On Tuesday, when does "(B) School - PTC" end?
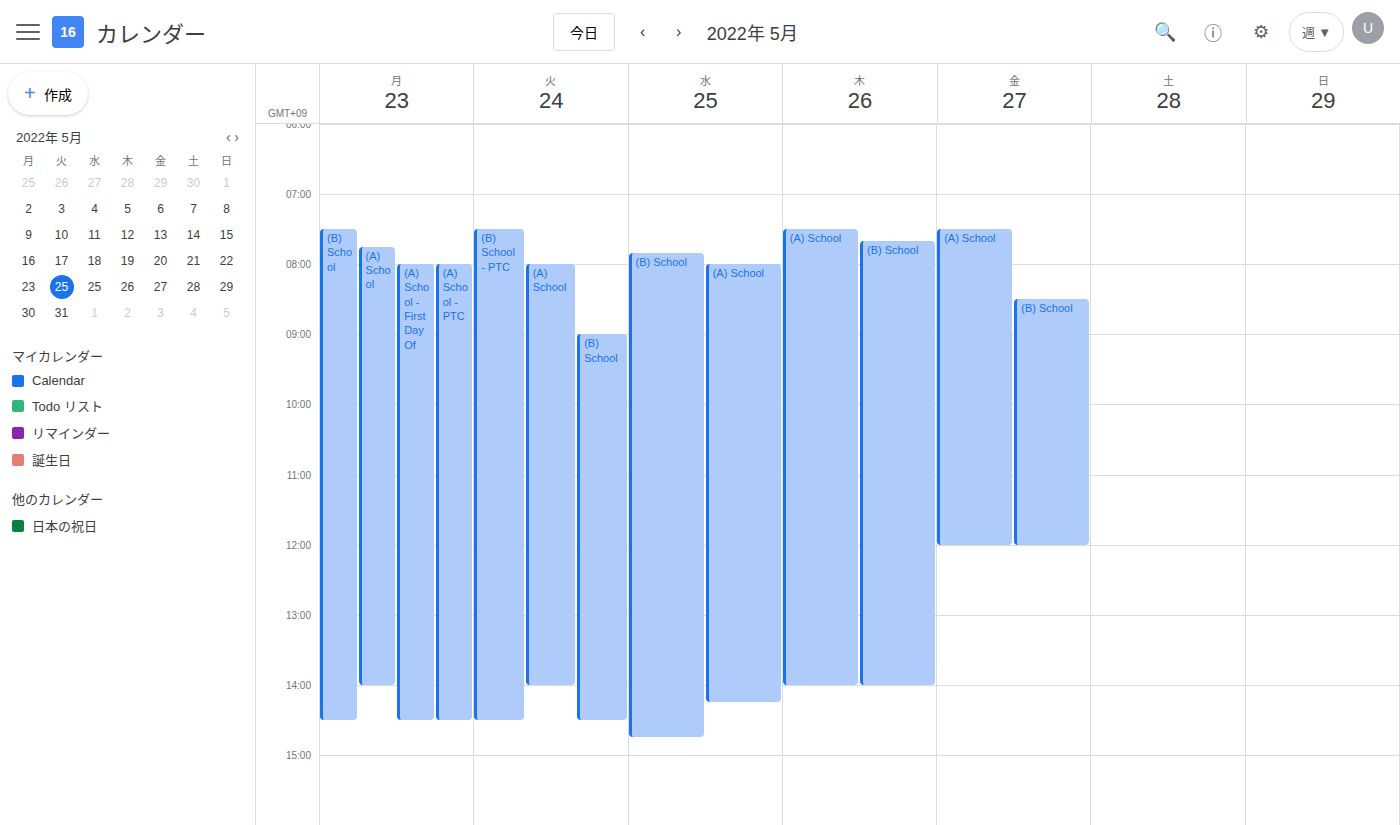
2:30 PM